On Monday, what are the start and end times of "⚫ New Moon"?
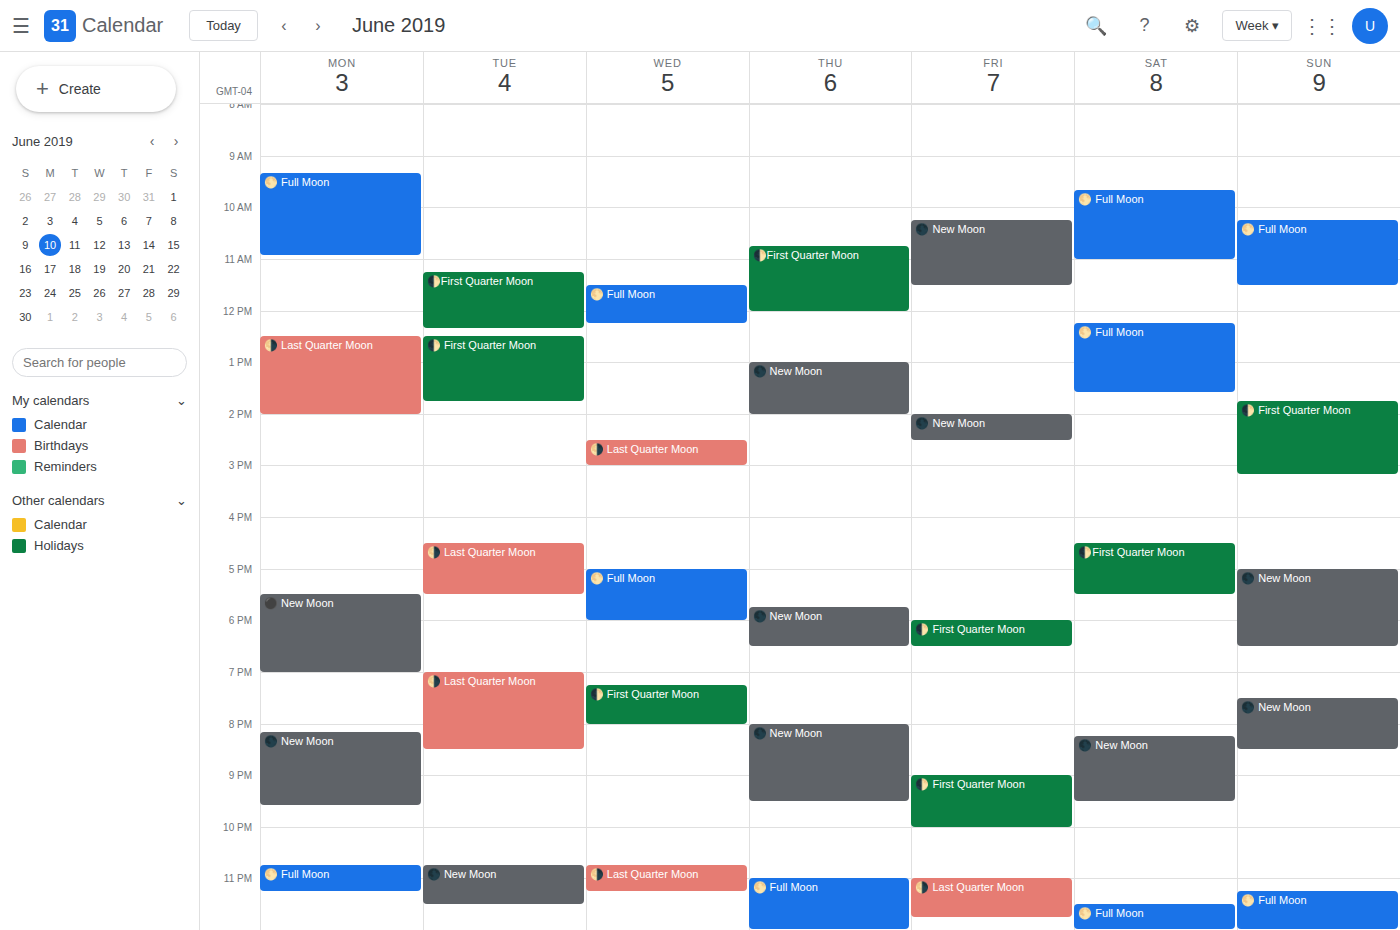
5:30 PM to 7:00 PM